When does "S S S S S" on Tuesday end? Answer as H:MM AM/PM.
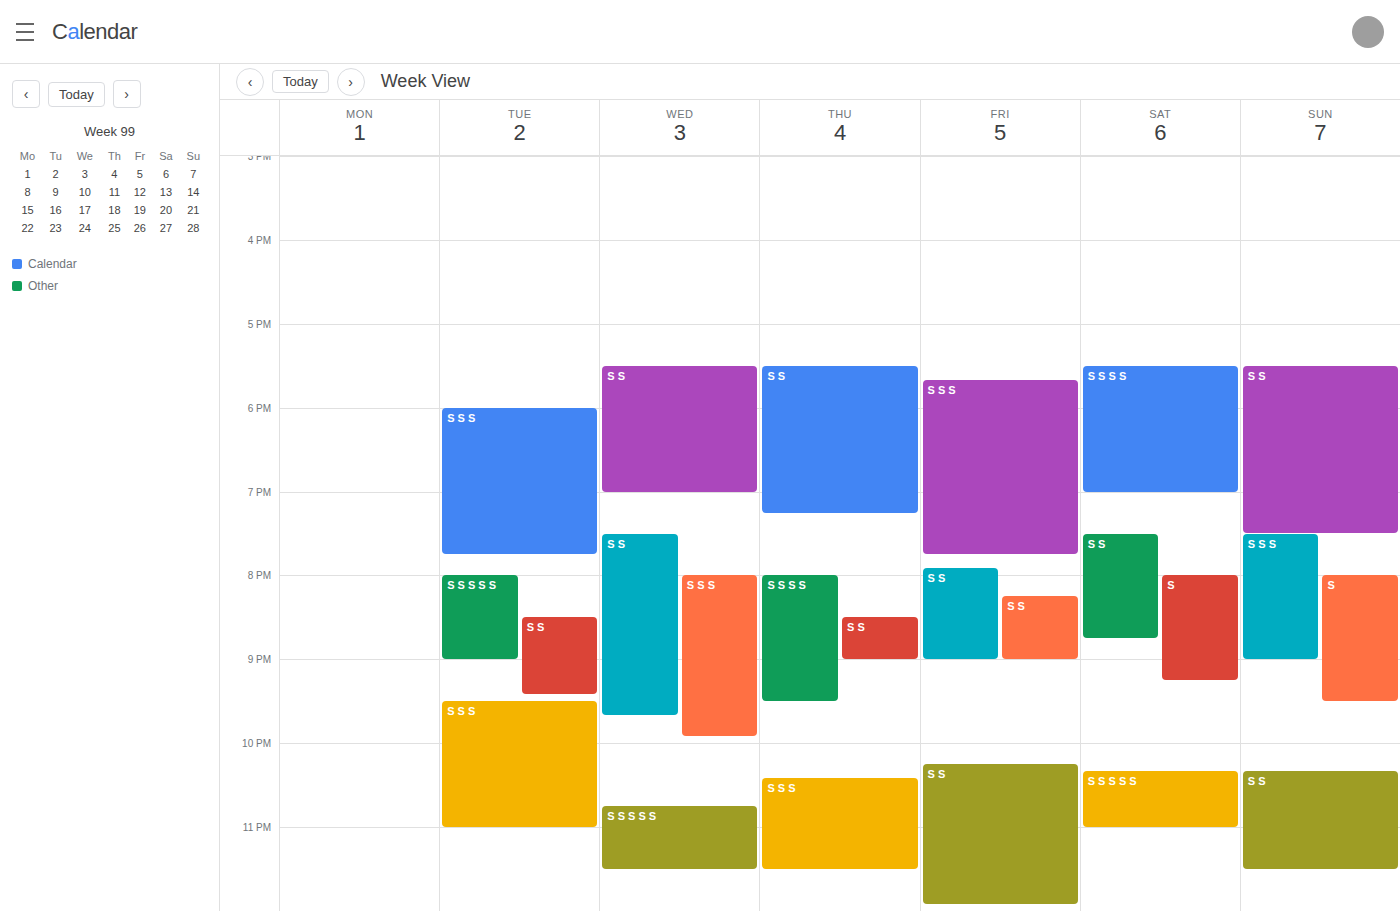
9:00 PM